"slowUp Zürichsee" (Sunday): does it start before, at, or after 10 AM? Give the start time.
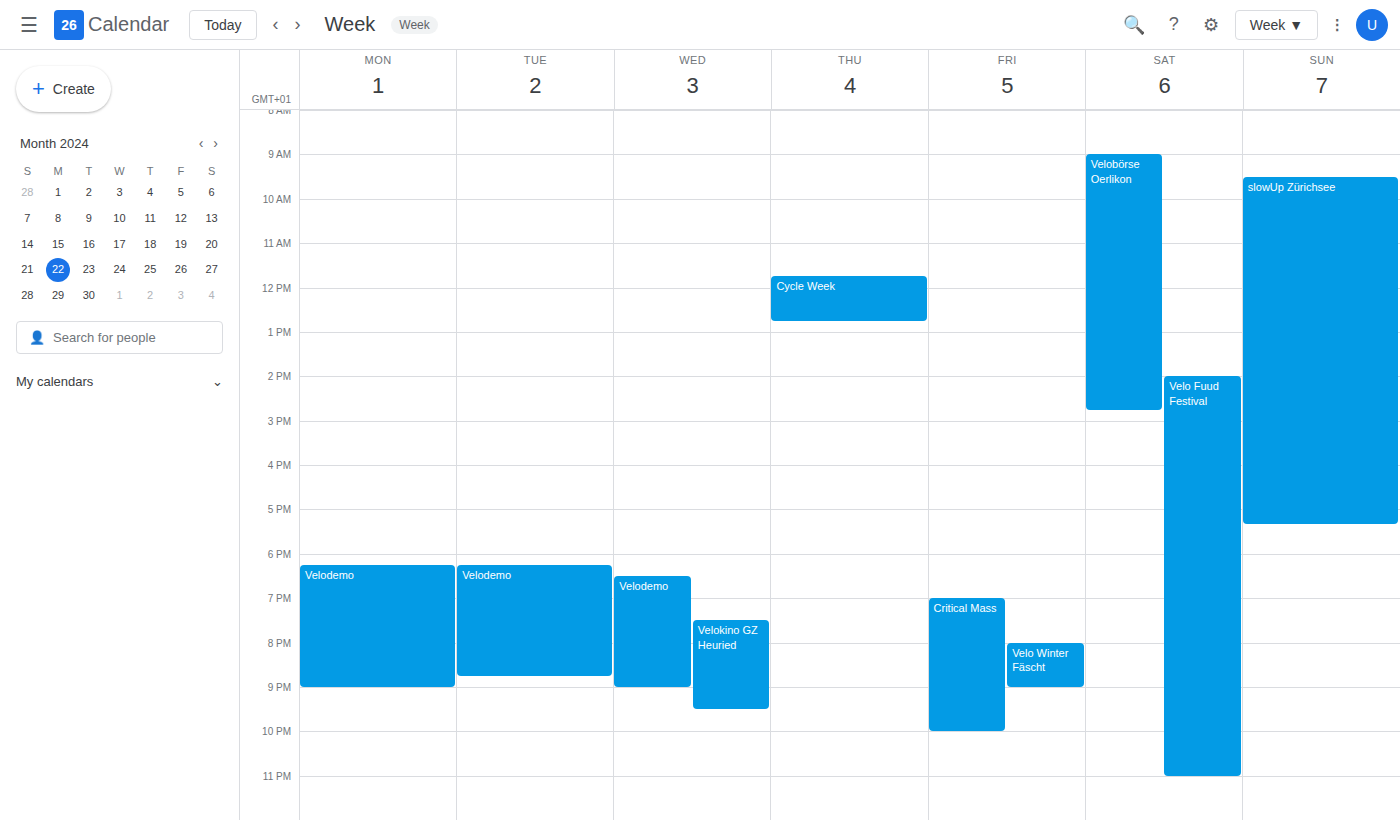
9:30 AM -- before 10 AM, 30 minutes above the 10 AM line.